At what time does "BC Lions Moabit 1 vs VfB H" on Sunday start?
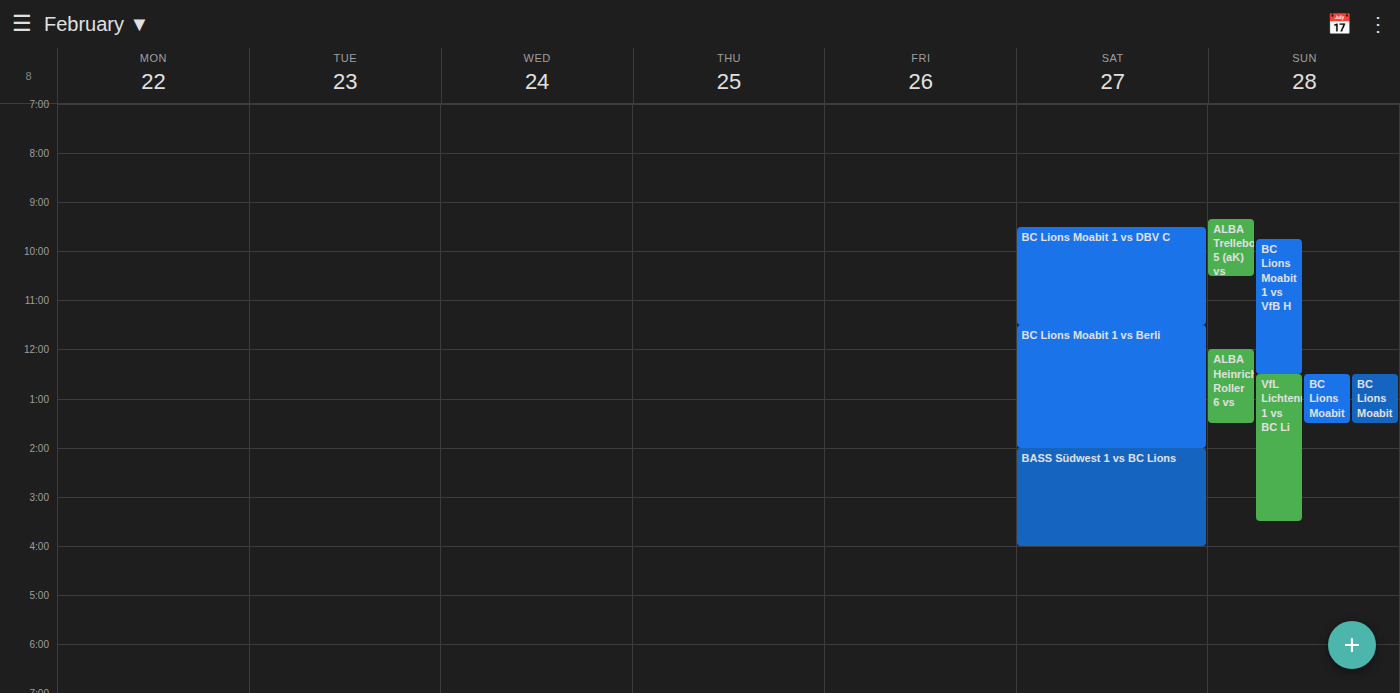
9:45 AM